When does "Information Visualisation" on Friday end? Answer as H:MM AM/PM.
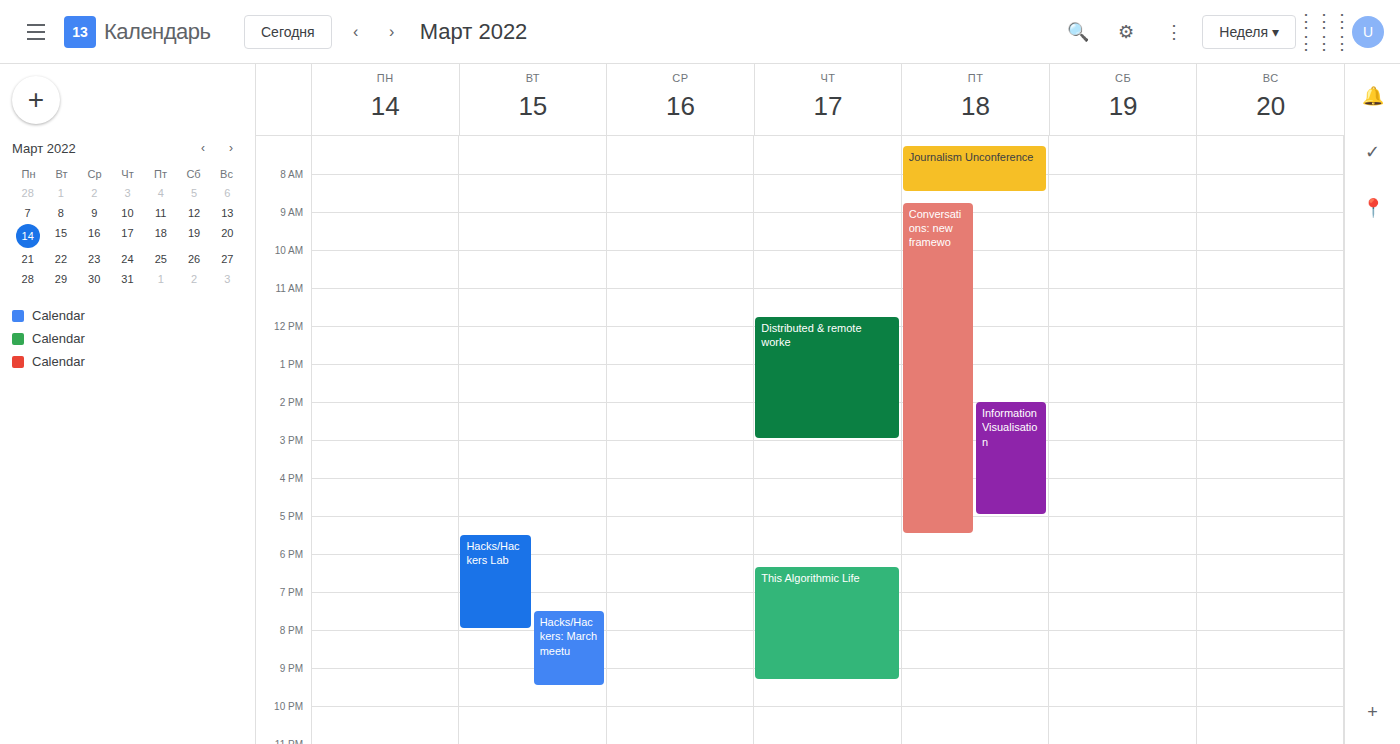
5:00 PM